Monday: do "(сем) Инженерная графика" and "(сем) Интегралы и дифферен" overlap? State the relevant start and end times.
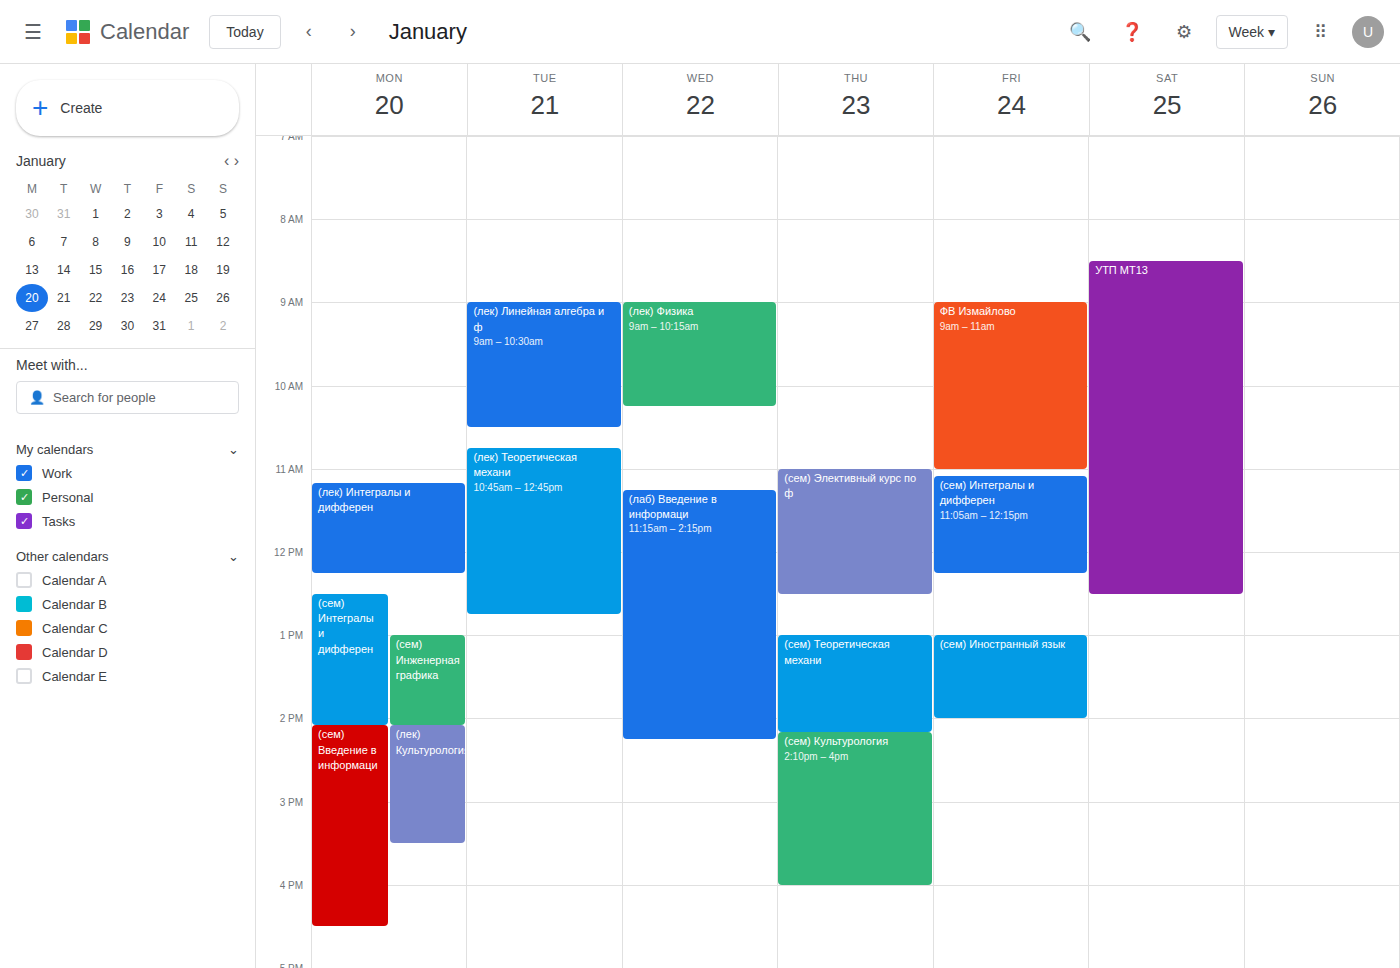
"(сем) Инженерная графика" runs 1:00 PM to 2:05 PM, inside "(сем) Интегралы и дифферен" -- they overlap.